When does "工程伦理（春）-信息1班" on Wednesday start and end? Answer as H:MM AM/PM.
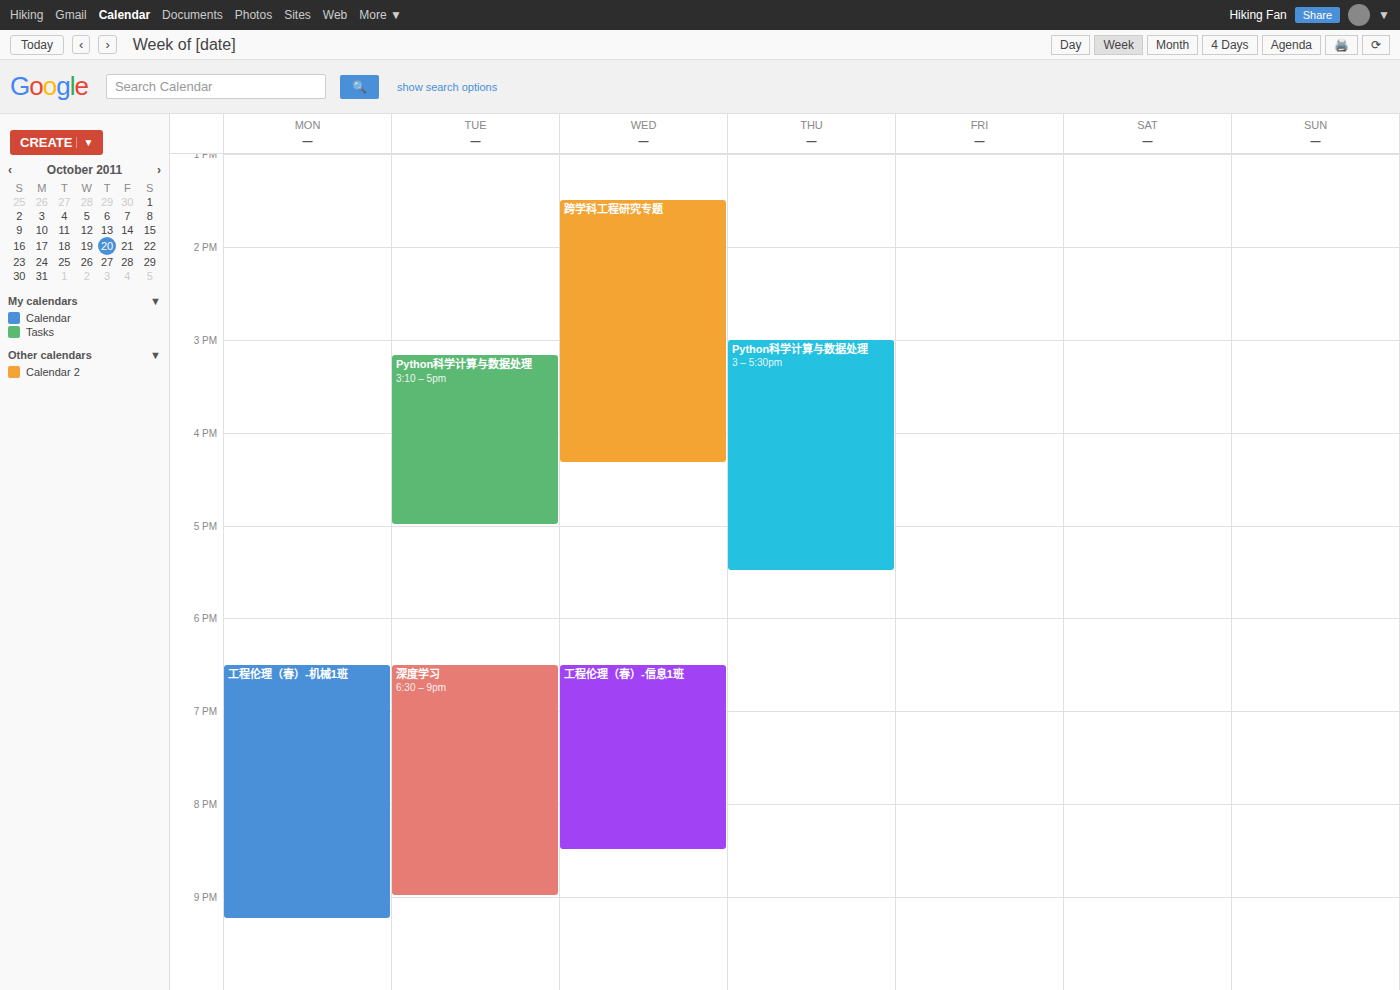
6:30 PM to 8:30 PM